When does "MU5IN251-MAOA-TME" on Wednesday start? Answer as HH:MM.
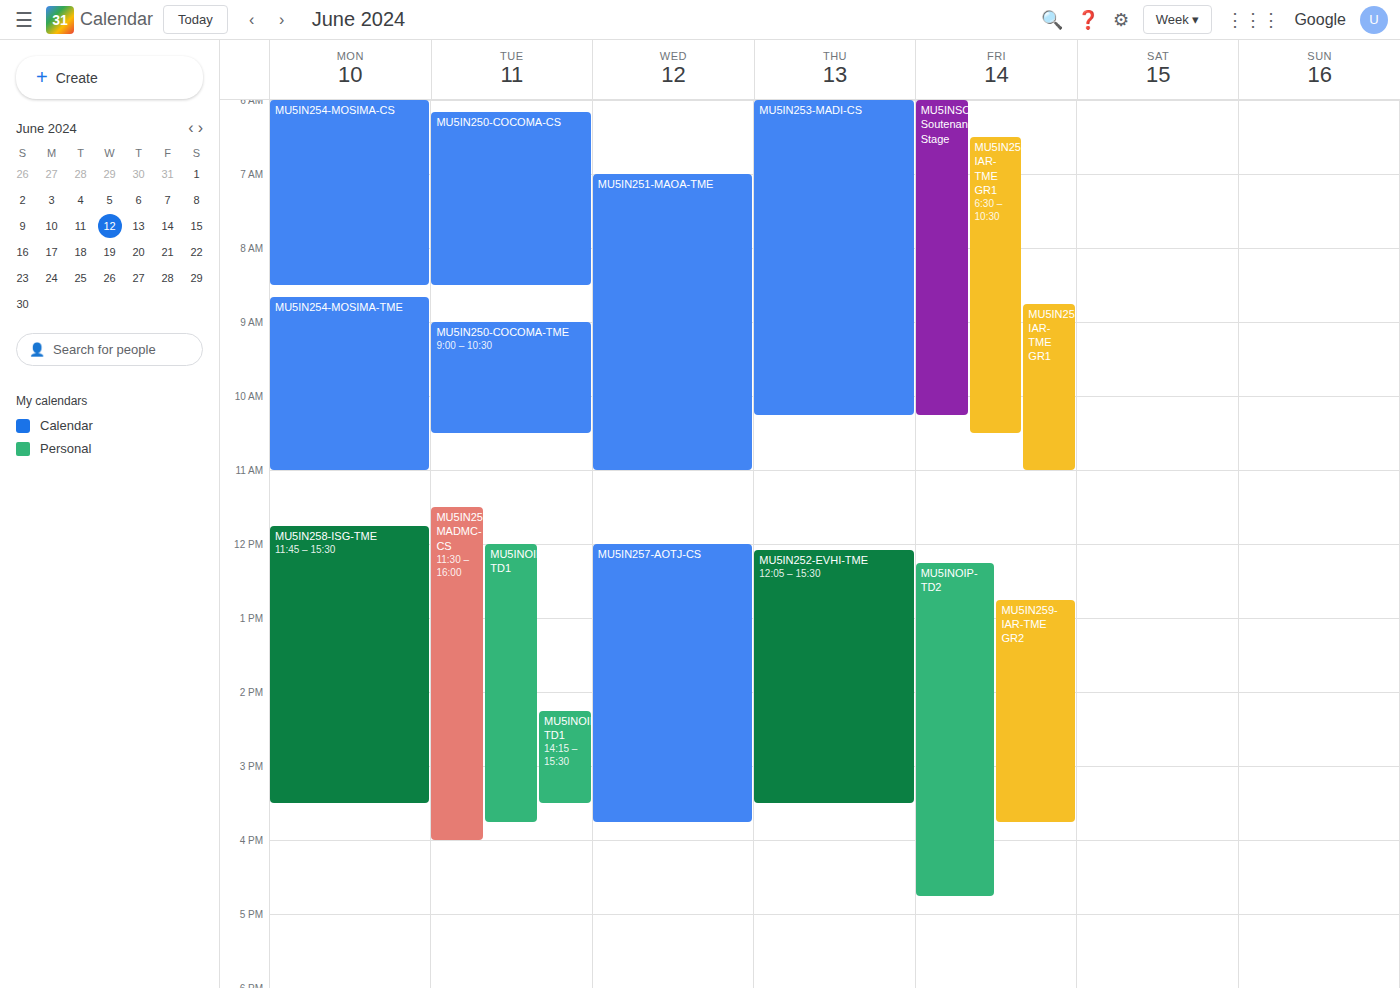
07:00